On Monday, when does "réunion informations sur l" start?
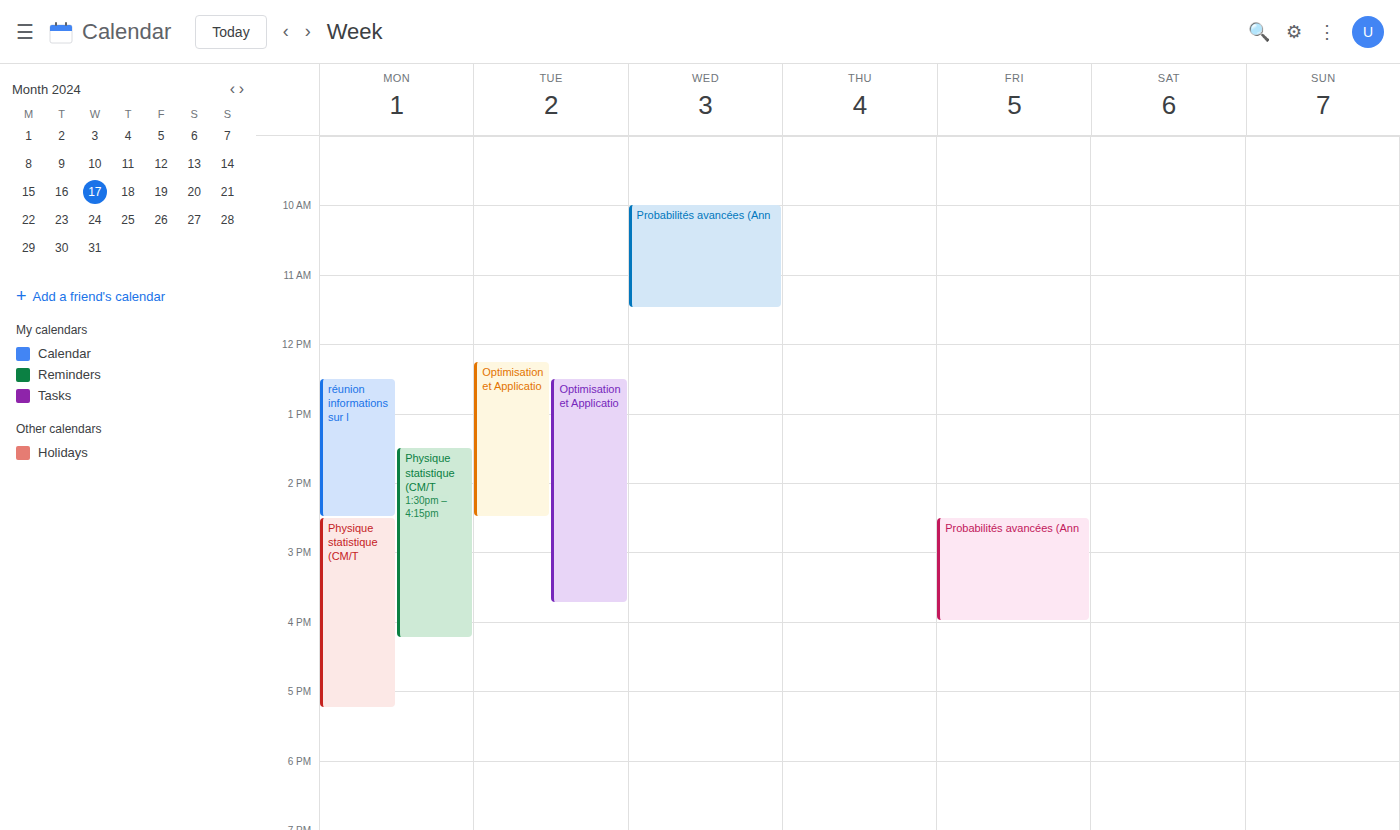
12:30 PM